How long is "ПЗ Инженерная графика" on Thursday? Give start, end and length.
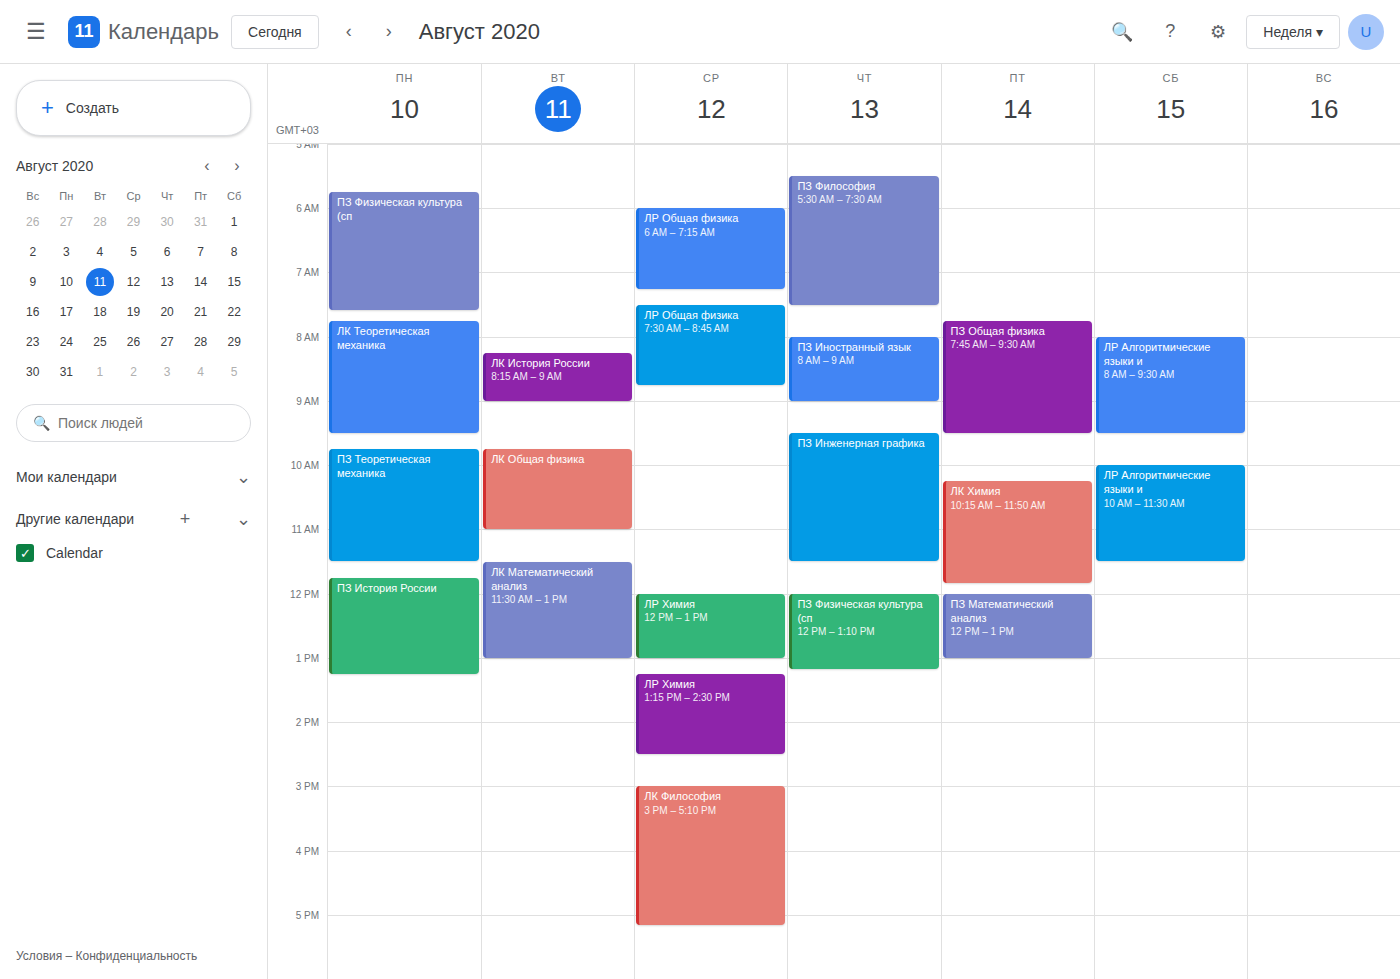
09:30 to 11:30, 2 hours